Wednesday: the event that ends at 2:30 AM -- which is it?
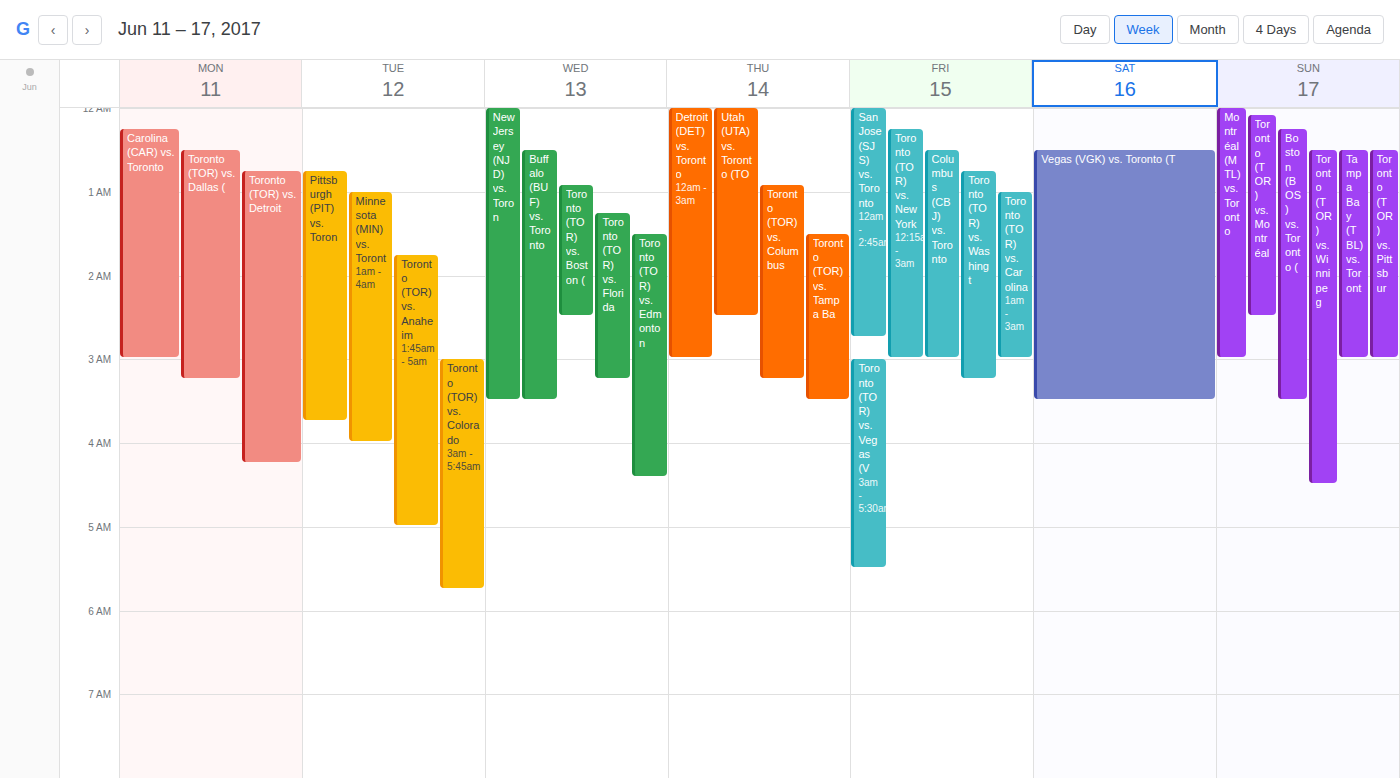
"Toronto (TOR) vs. Boston ("